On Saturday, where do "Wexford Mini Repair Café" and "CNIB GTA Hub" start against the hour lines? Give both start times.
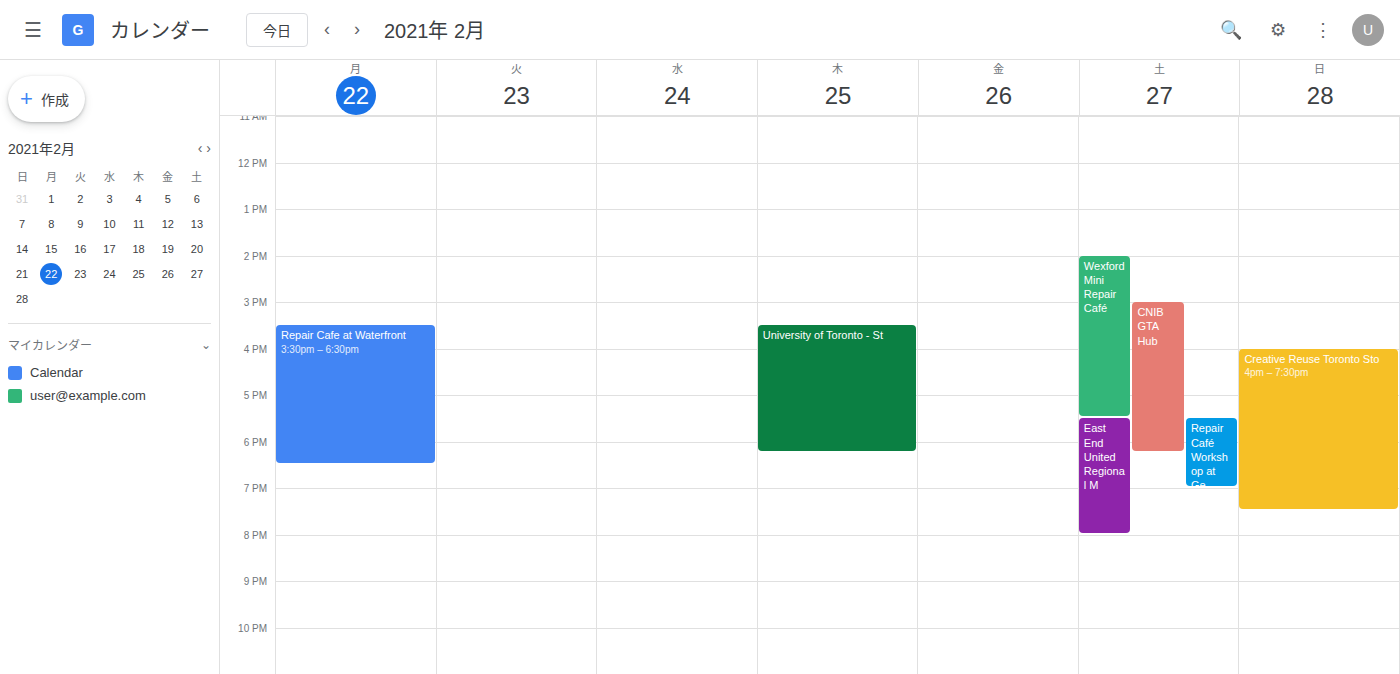
"Wexford Mini Repair Café": 2:00 PM, exactly on the 2 PM line. "CNIB GTA Hub": 3:00 PM, exactly on the 3 PM line.